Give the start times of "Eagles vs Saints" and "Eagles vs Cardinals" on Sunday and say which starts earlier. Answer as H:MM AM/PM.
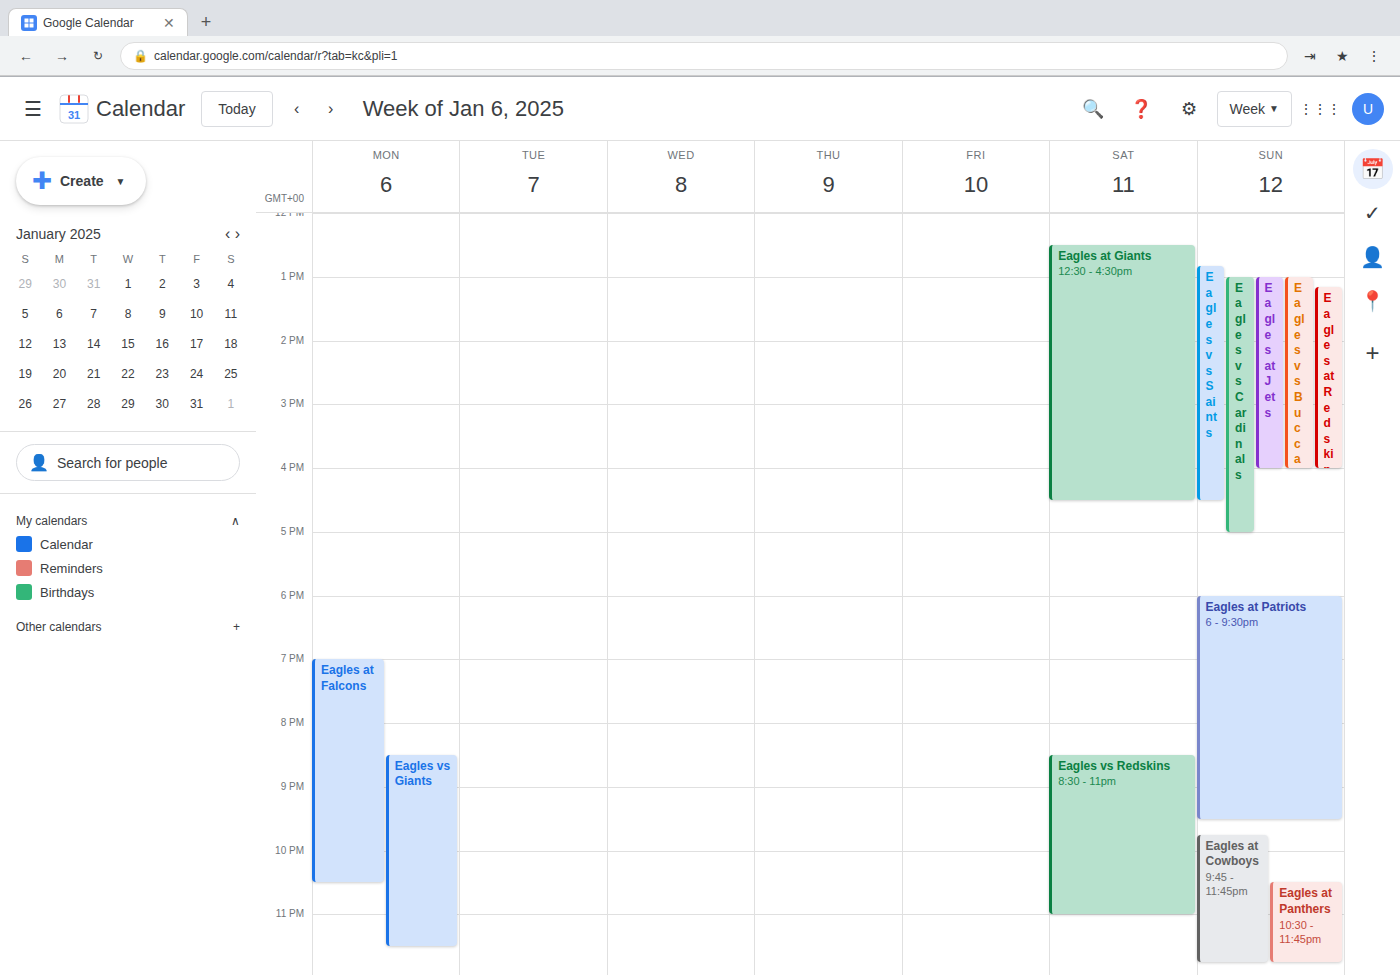
"Eagles vs Saints" 12:50 PM; "Eagles vs Cardinals" 1:00 PM.